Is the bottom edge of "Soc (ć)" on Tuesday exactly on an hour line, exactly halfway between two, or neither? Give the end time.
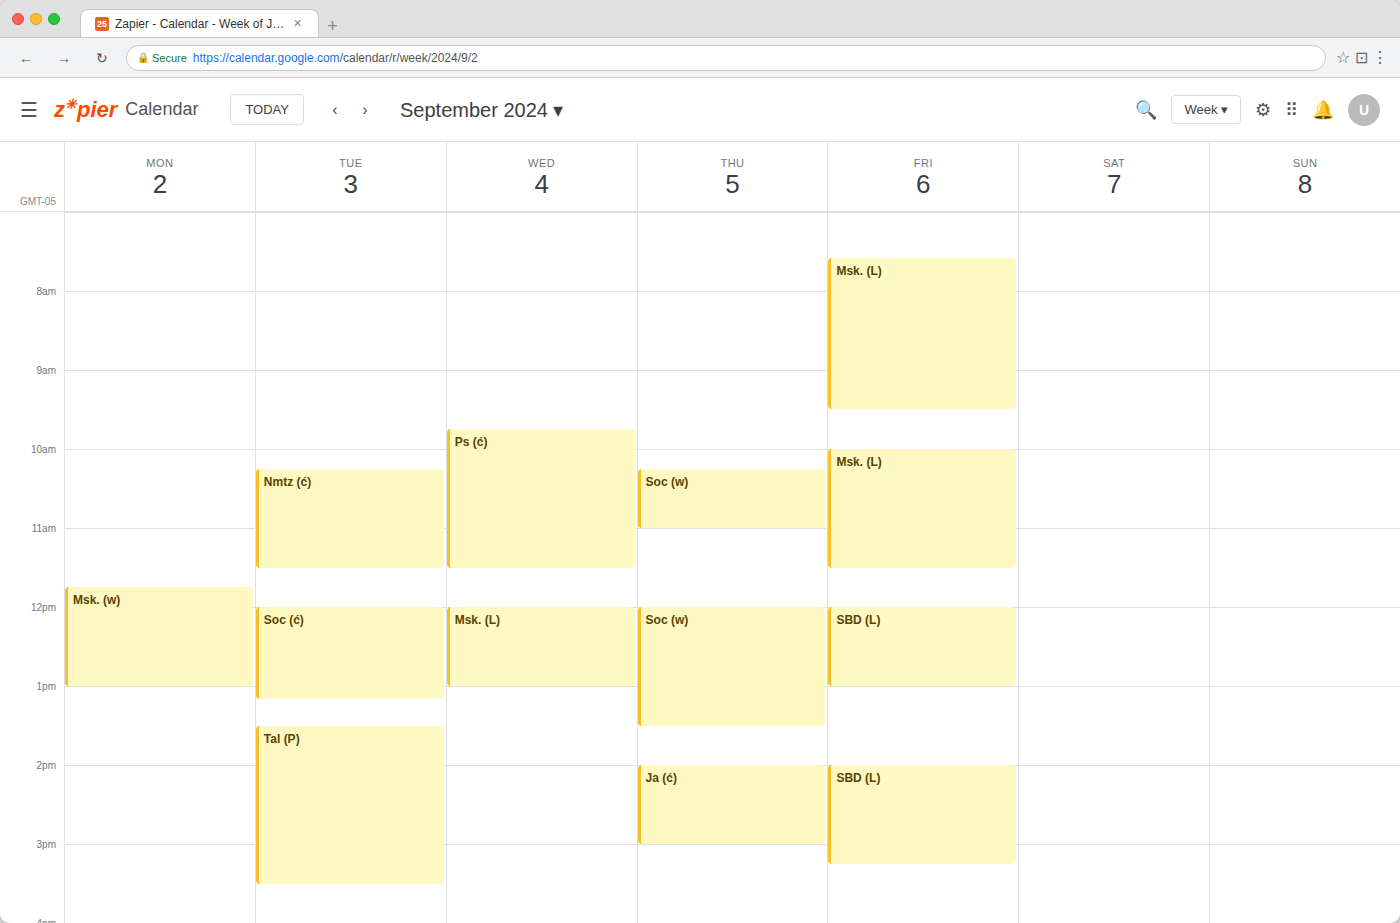
1:10 PM -- neither: 10 minutes below the 1 PM line and 50 minutes above the 2 PM line.